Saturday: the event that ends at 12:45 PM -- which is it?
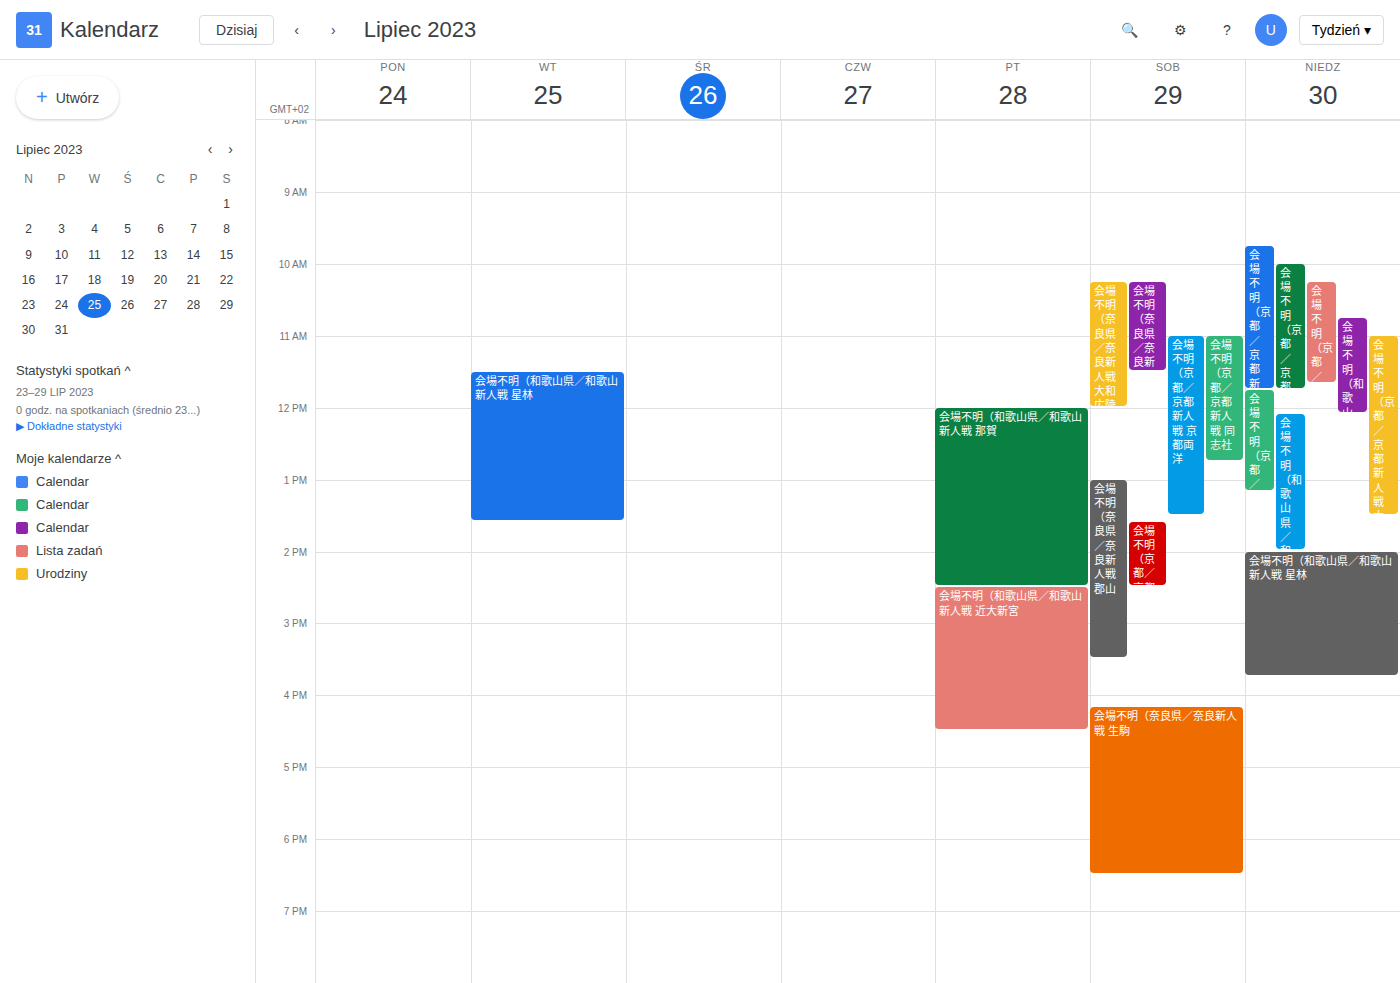
"会場不明（京都／京都新人戦 同志社"